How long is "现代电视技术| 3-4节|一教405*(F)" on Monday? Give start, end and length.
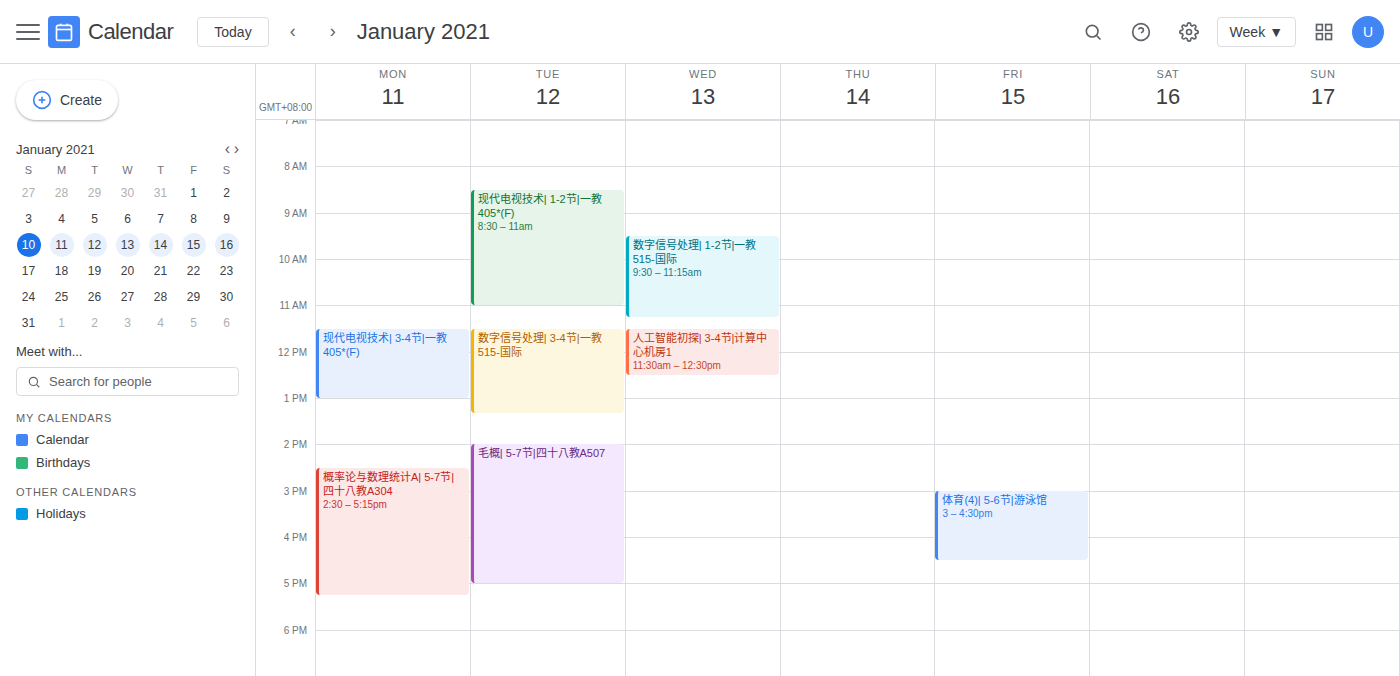
11:30 AM to 1:00 PM, 1 hour 30 minutes